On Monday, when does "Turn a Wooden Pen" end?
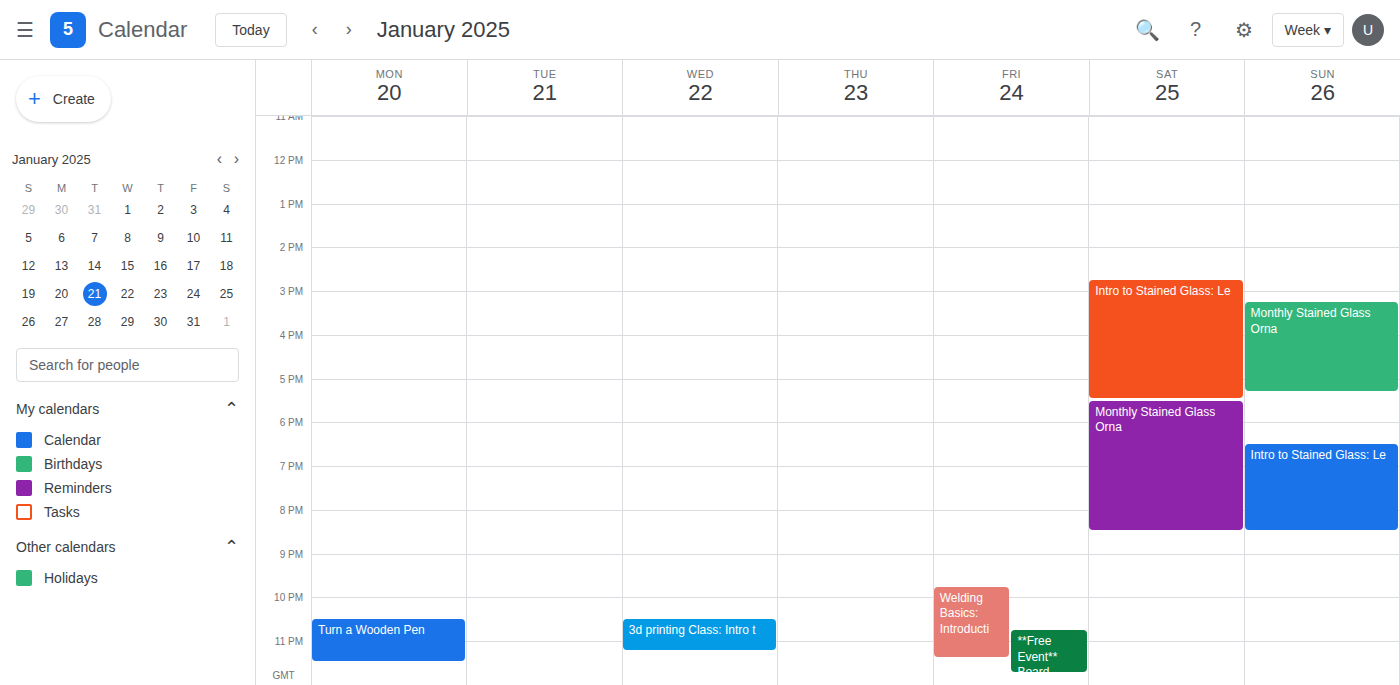
11:30 PM